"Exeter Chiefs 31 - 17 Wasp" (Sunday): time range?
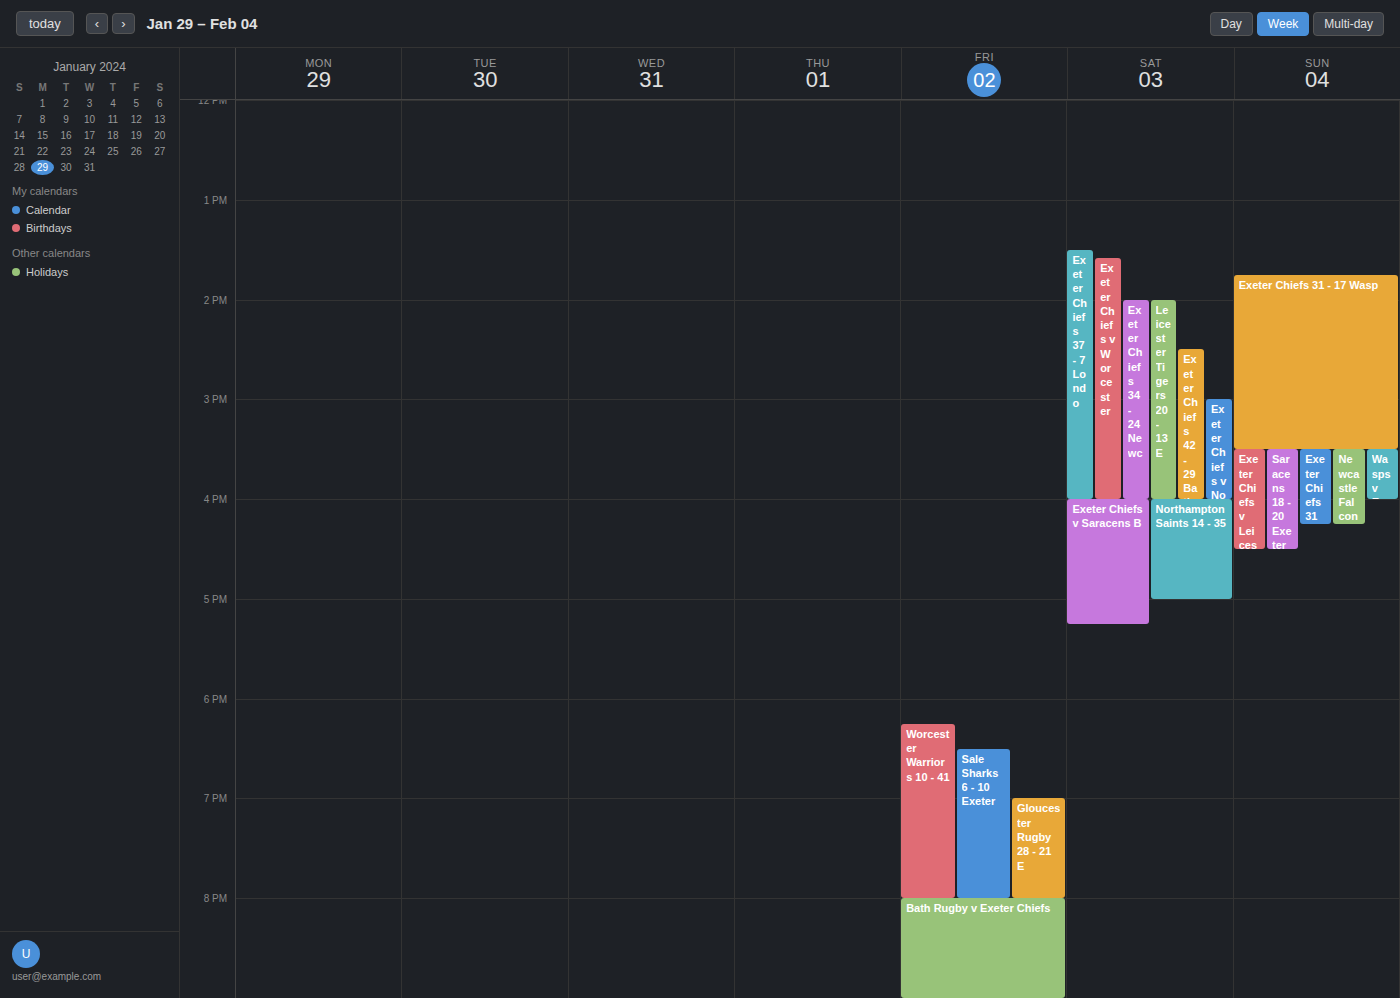
1:45 PM to 3:30 PM